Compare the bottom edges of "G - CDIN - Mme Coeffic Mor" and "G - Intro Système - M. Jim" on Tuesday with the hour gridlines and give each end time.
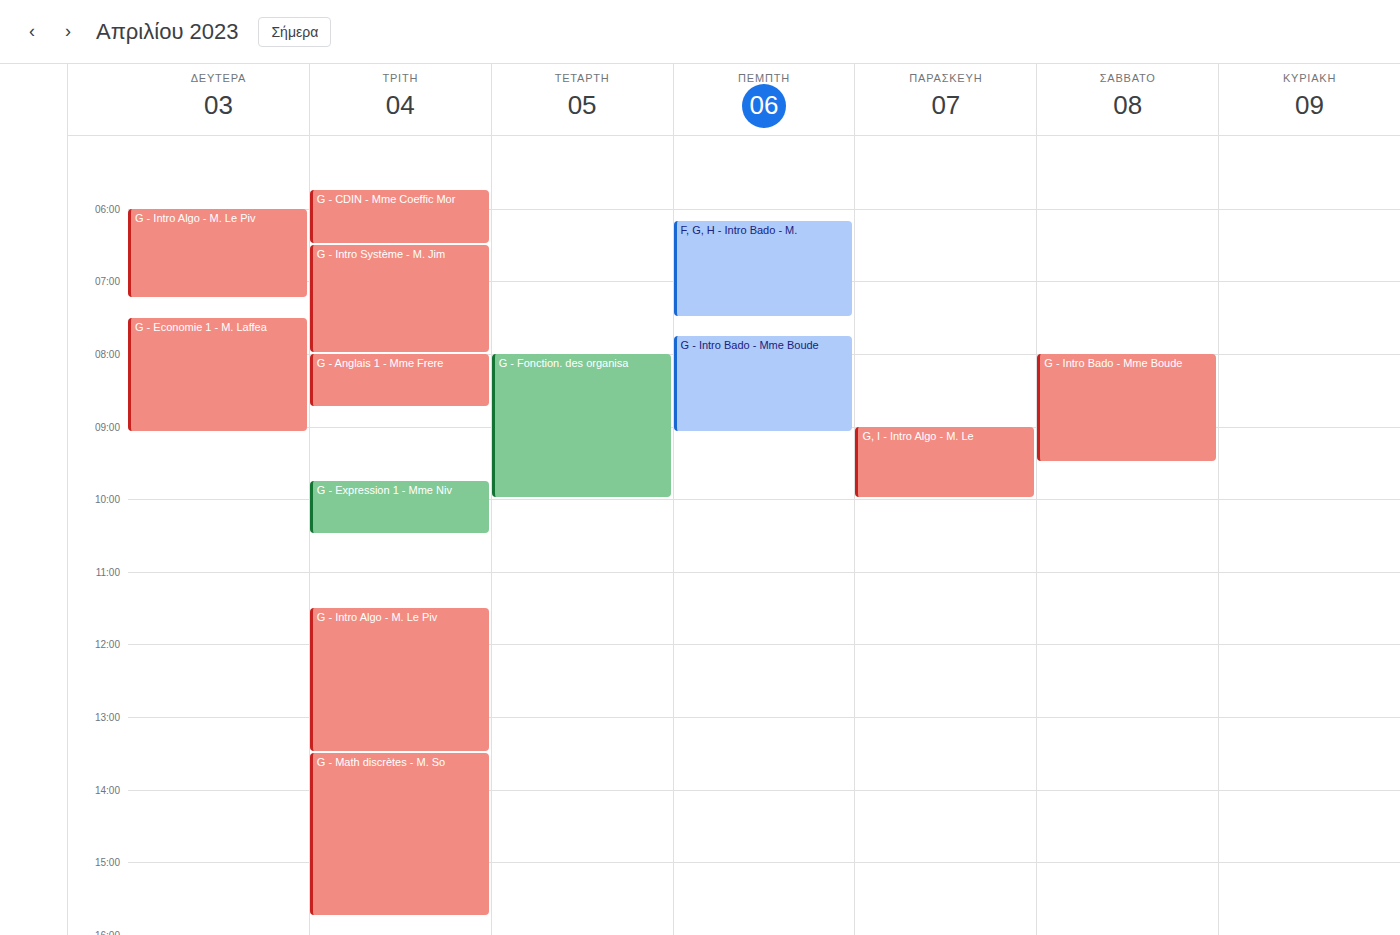
"G - CDIN - Mme Coeffic Mor": 6:30 AM, halfway between the 6 AM and 7 AM lines. "G - Intro Système - M. Jim": 8:00 AM, exactly on the 8 AM line.